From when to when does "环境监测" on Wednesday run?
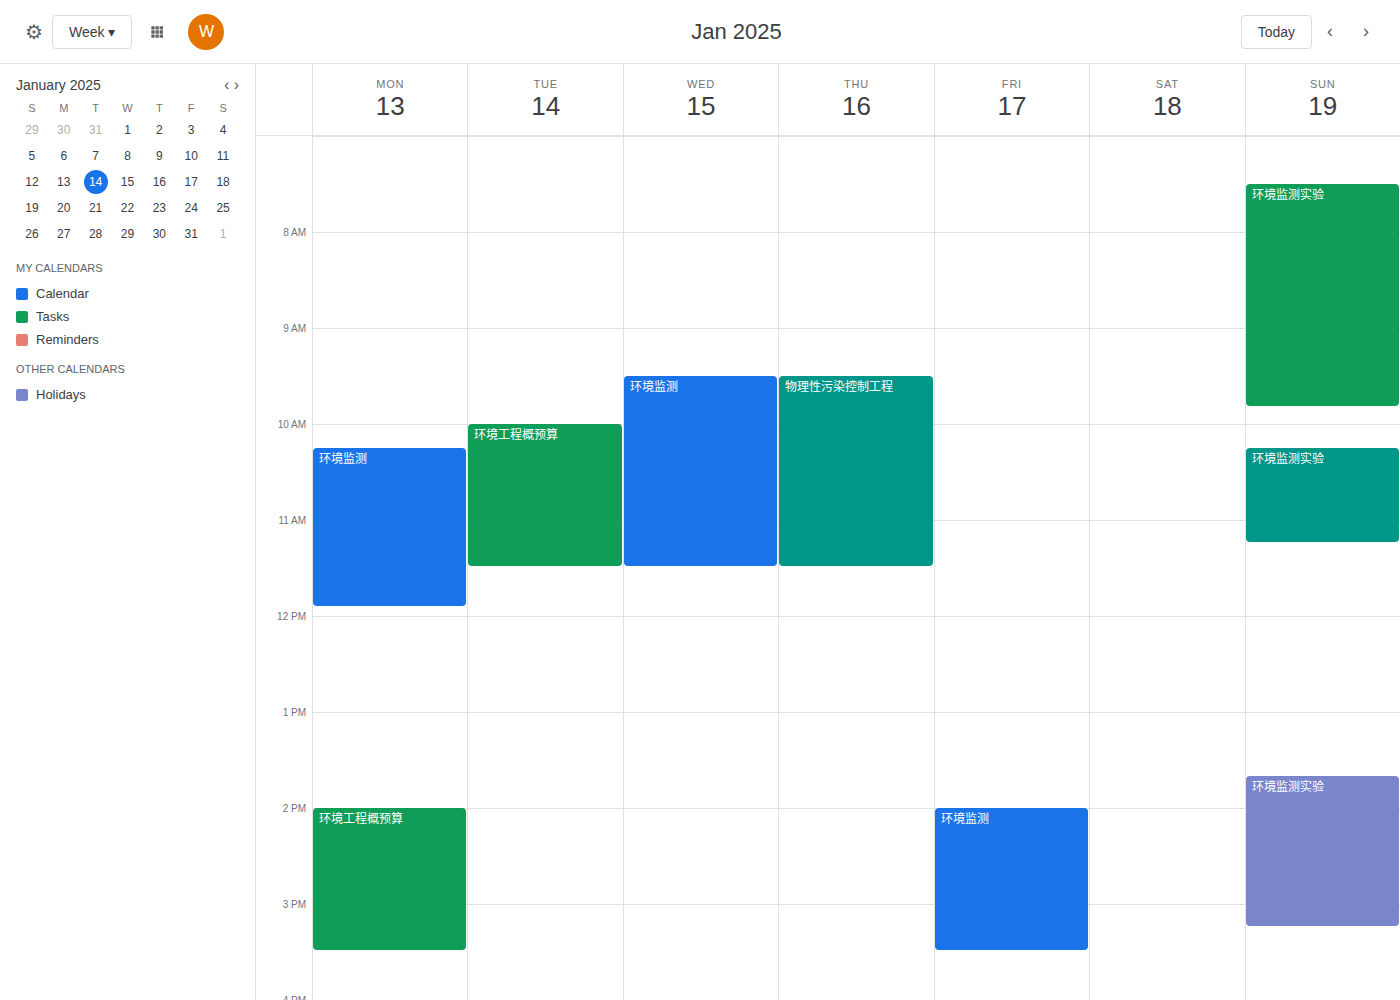
9:30 AM to 11:30 AM